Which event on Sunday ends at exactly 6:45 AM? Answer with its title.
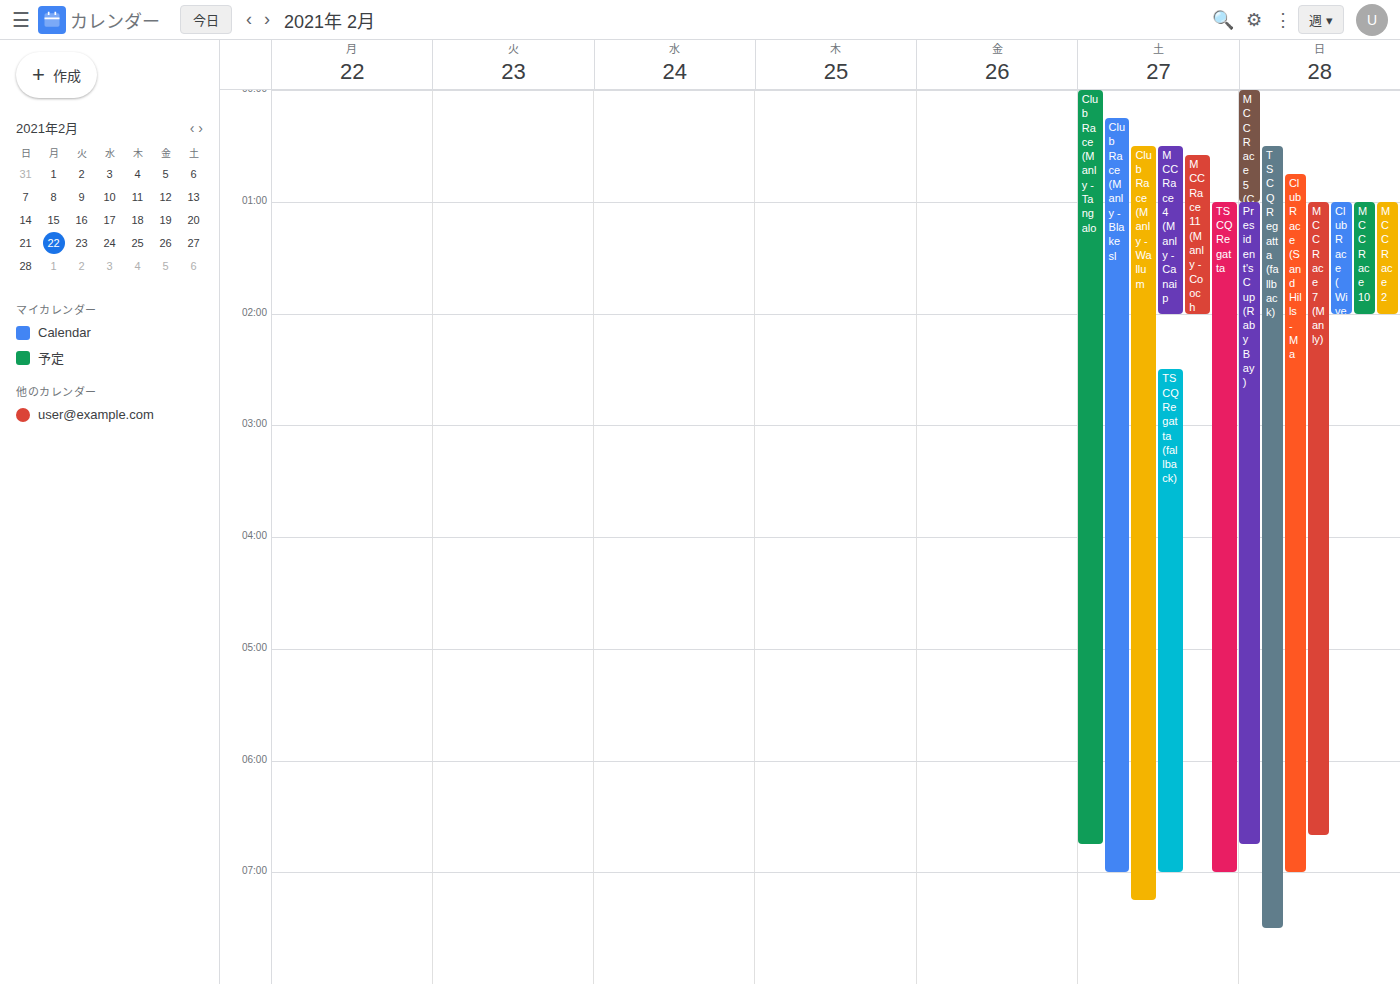
"President's Cup (Raby Bay)"